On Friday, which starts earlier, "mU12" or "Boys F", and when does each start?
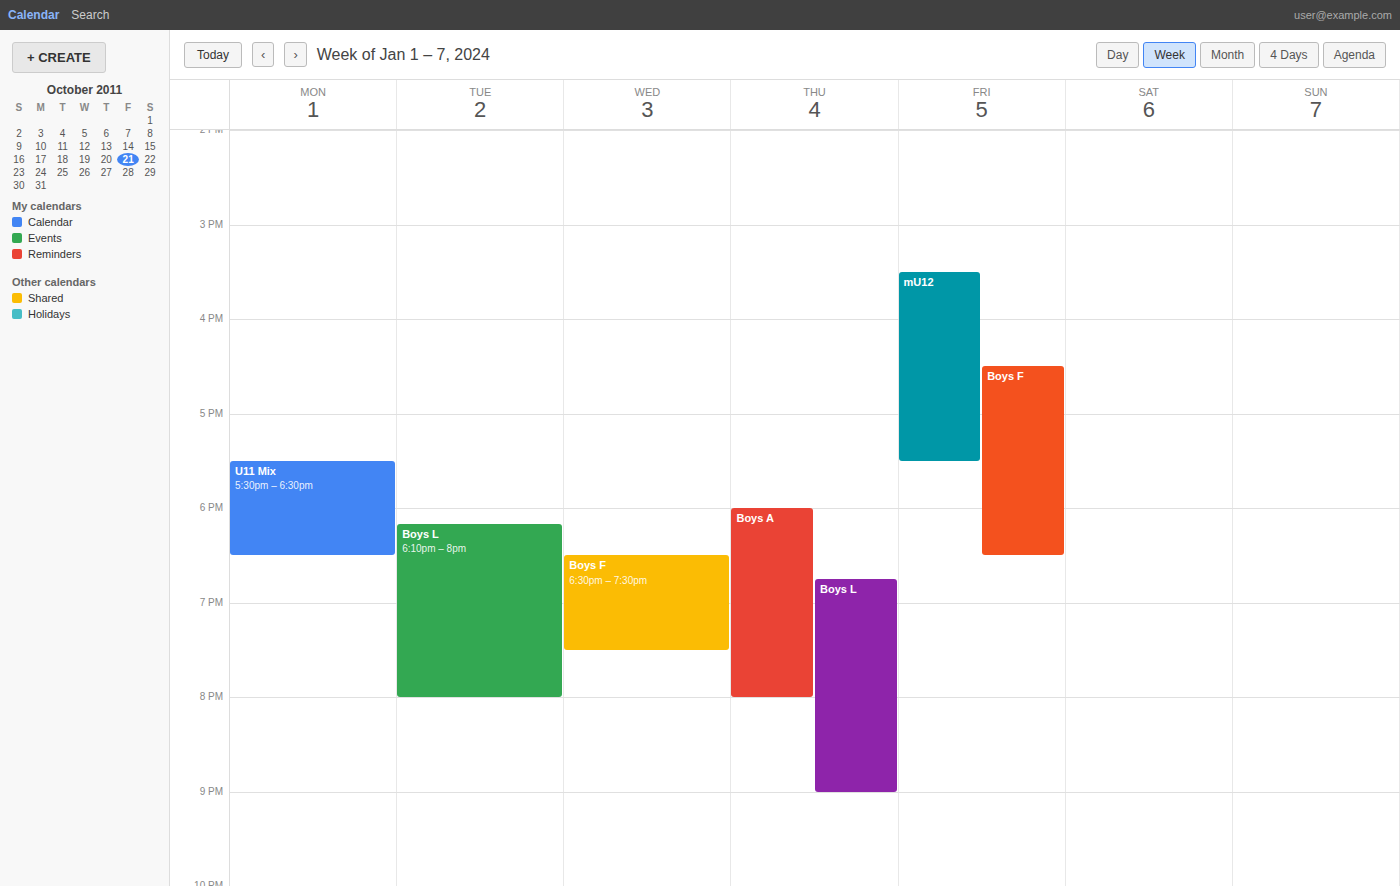
"mU12" 3:30 PM; "Boys F" 4:30 PM.